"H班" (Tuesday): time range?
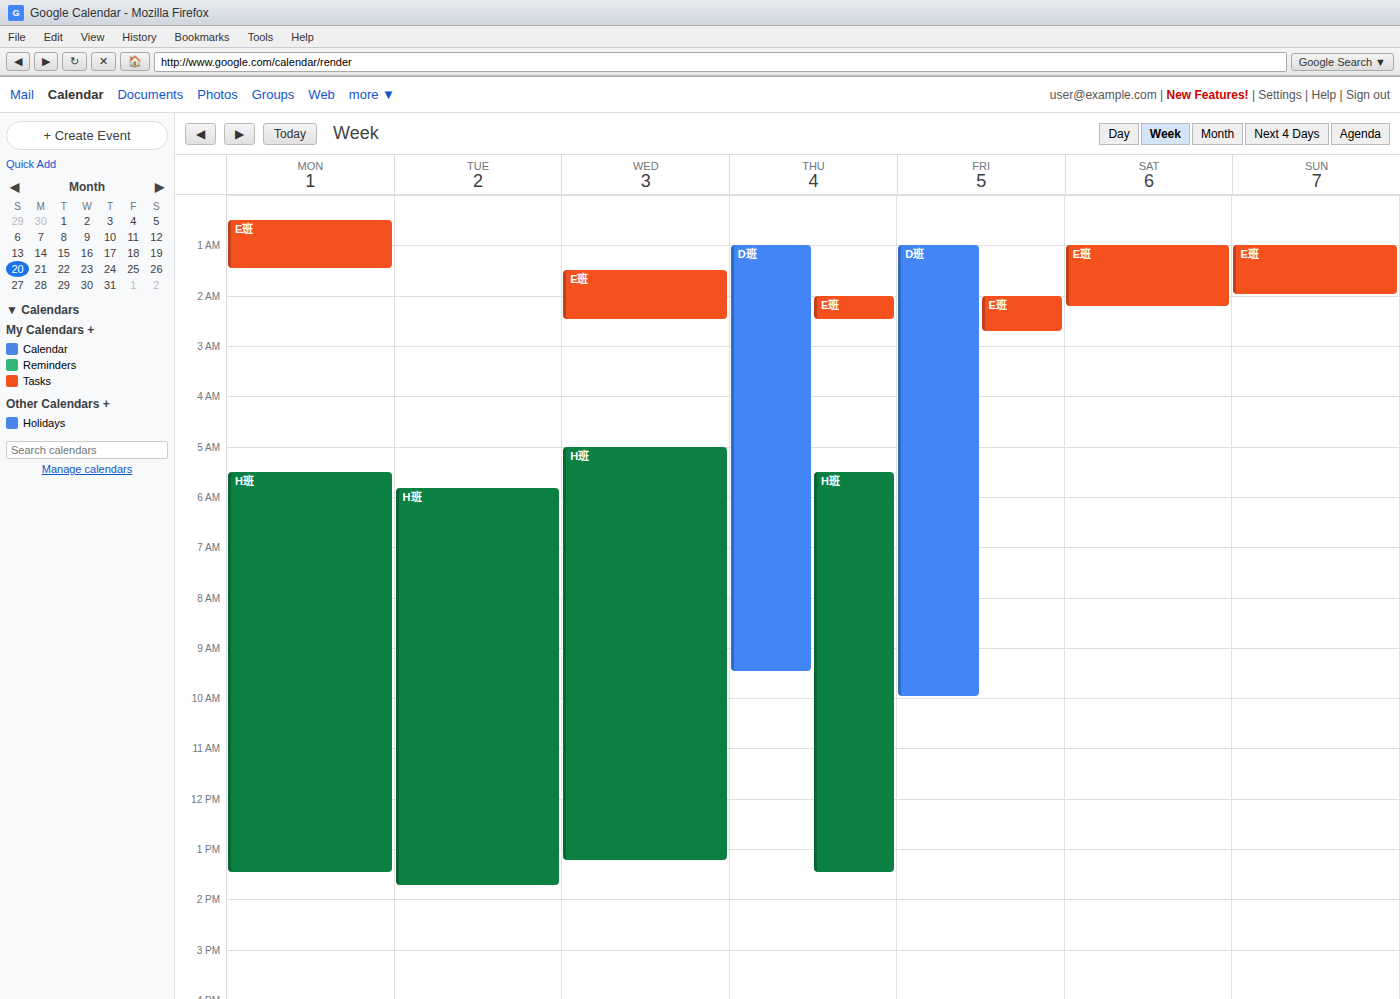
5:50 AM to 1:45 PM